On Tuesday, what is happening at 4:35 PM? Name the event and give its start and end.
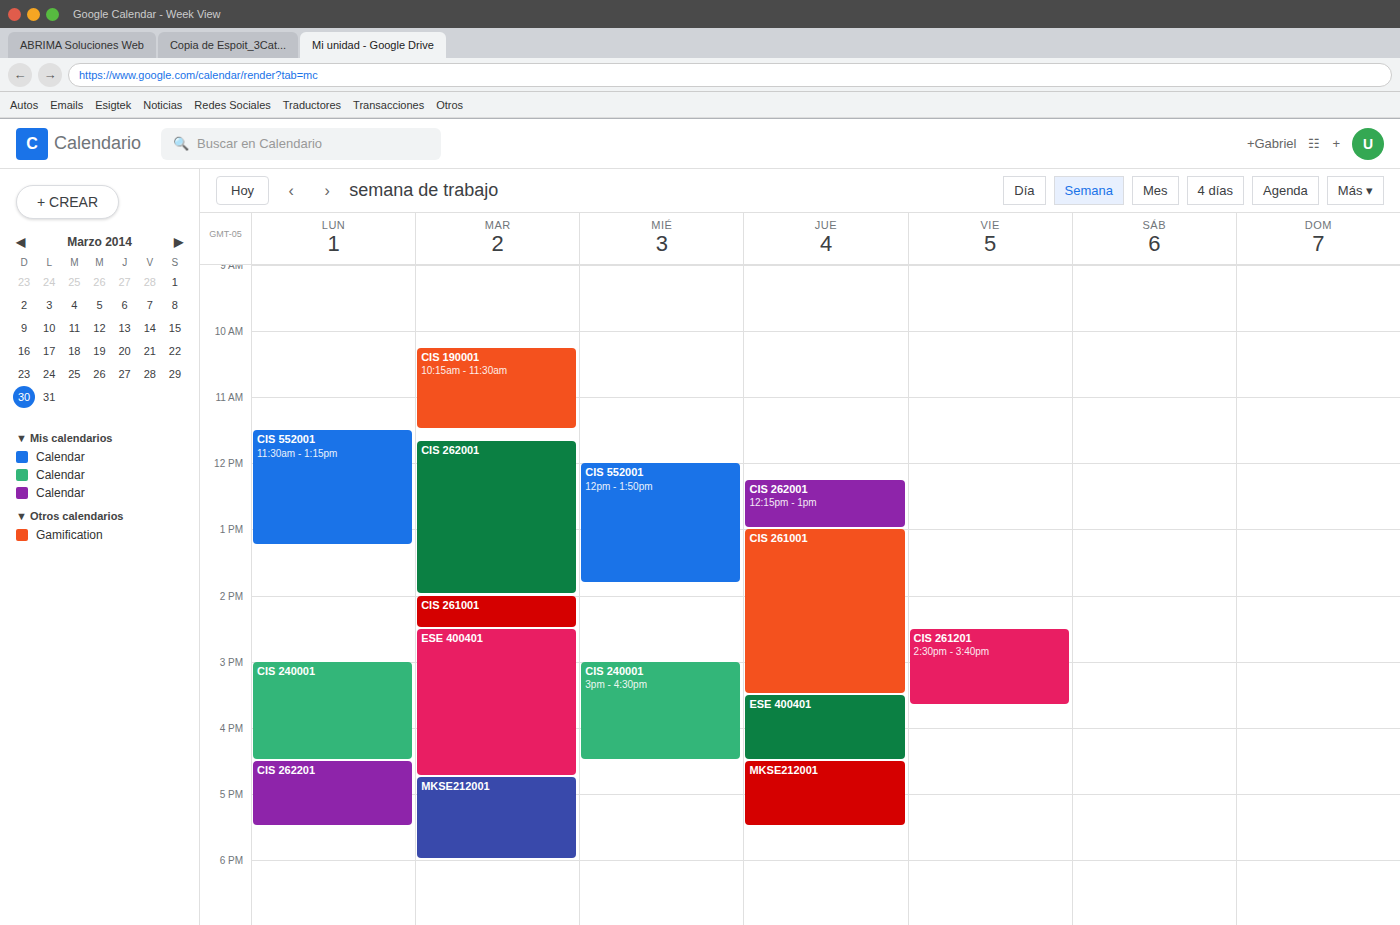
"ESE 400401", 2:30 PM to 4:45 PM